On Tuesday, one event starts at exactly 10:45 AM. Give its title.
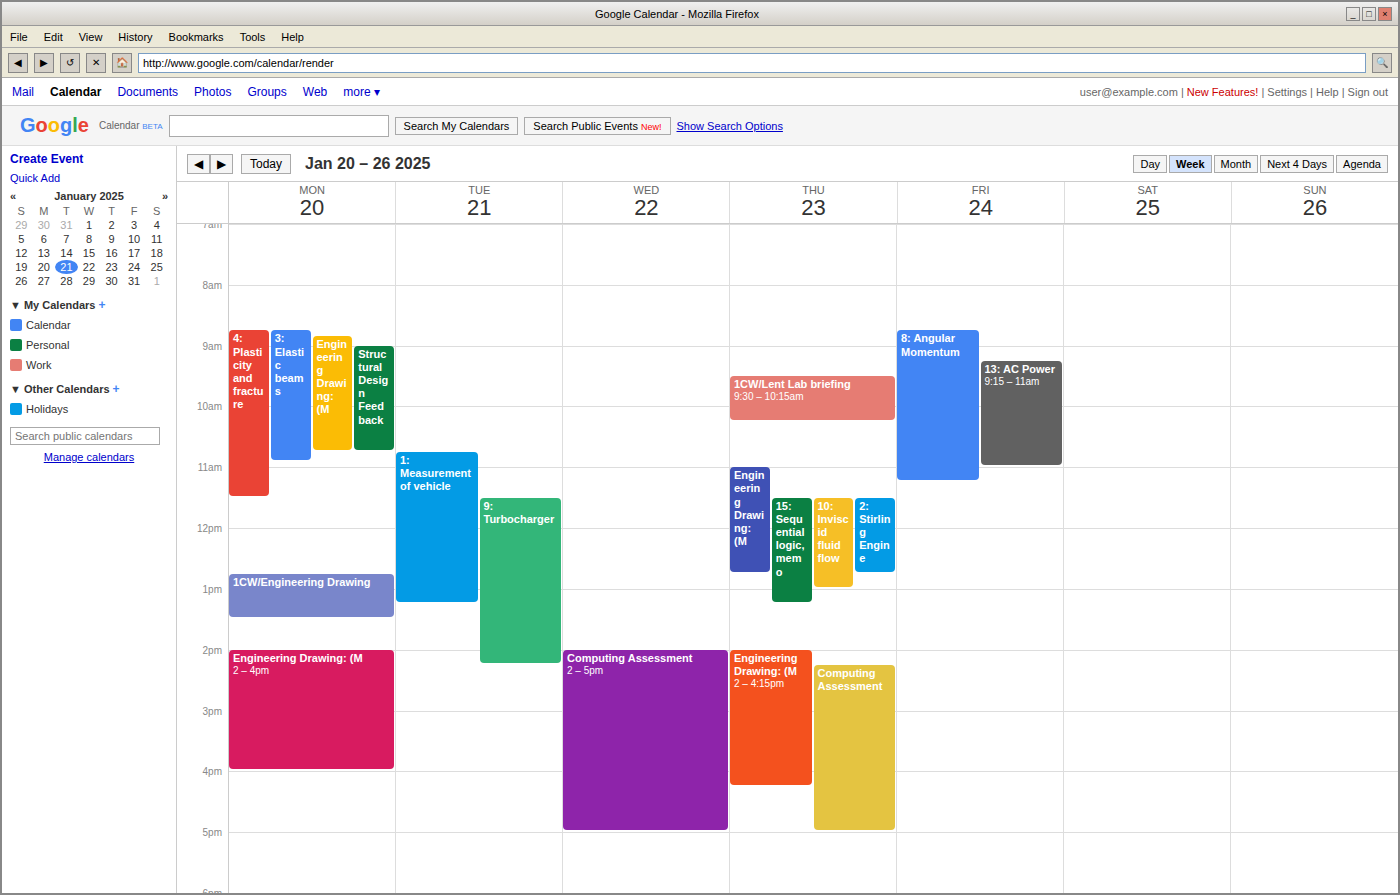
"1: Measurement of vehicle"